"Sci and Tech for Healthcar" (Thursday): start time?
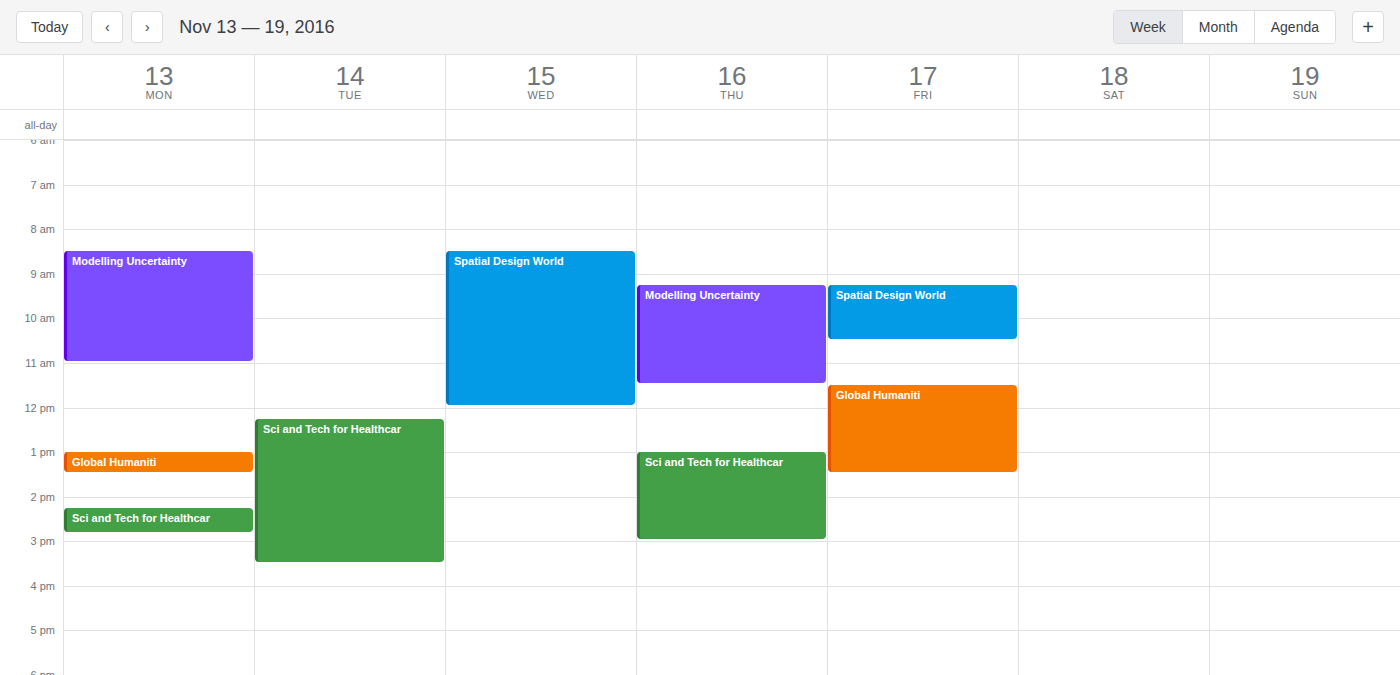
13:00